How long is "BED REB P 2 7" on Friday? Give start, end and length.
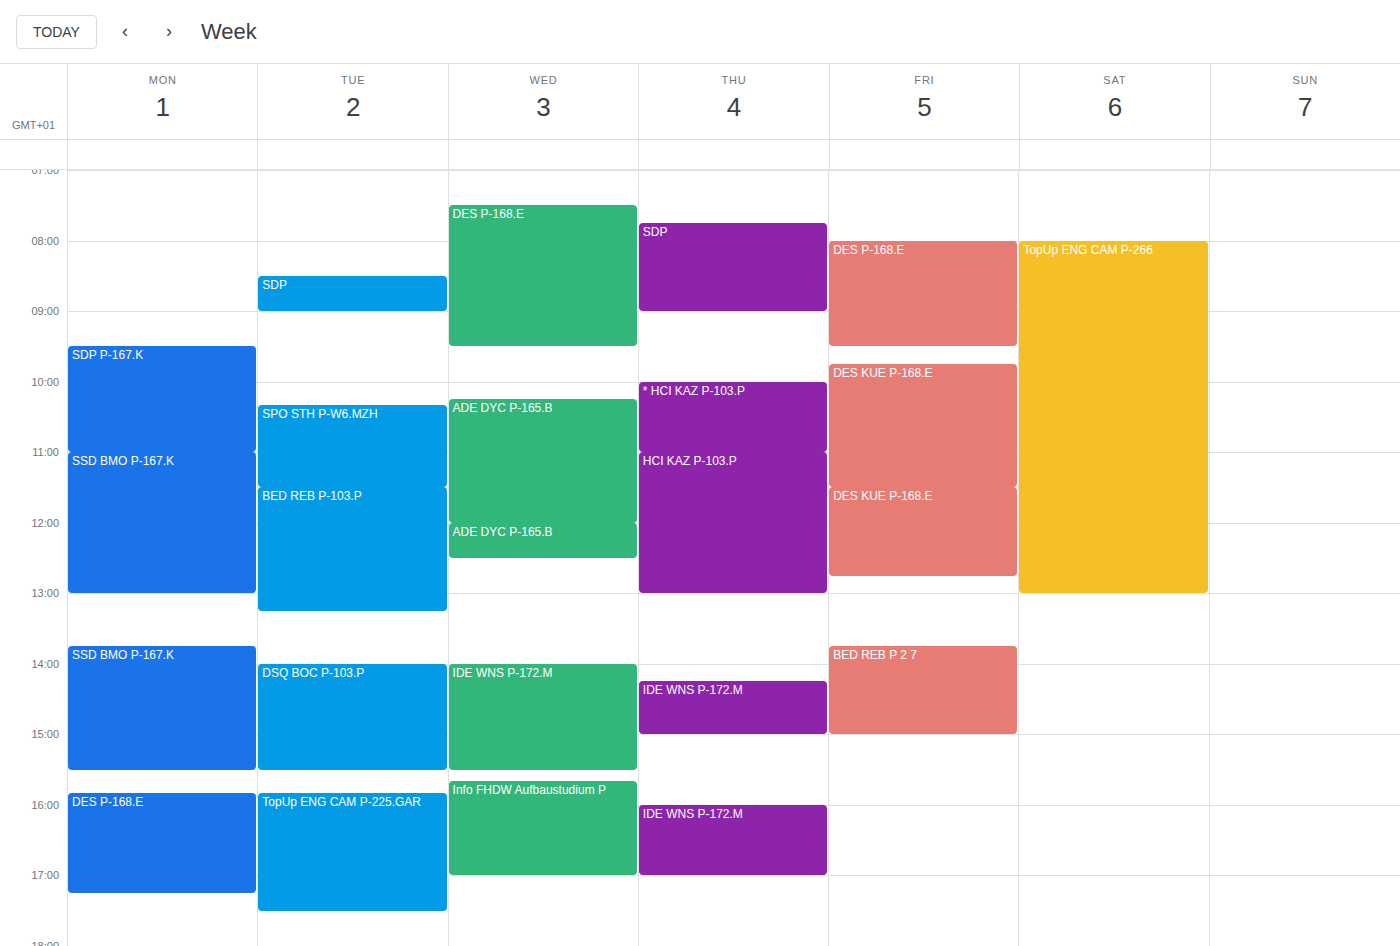
13:45 to 15:00, 1 hour 15 minutes